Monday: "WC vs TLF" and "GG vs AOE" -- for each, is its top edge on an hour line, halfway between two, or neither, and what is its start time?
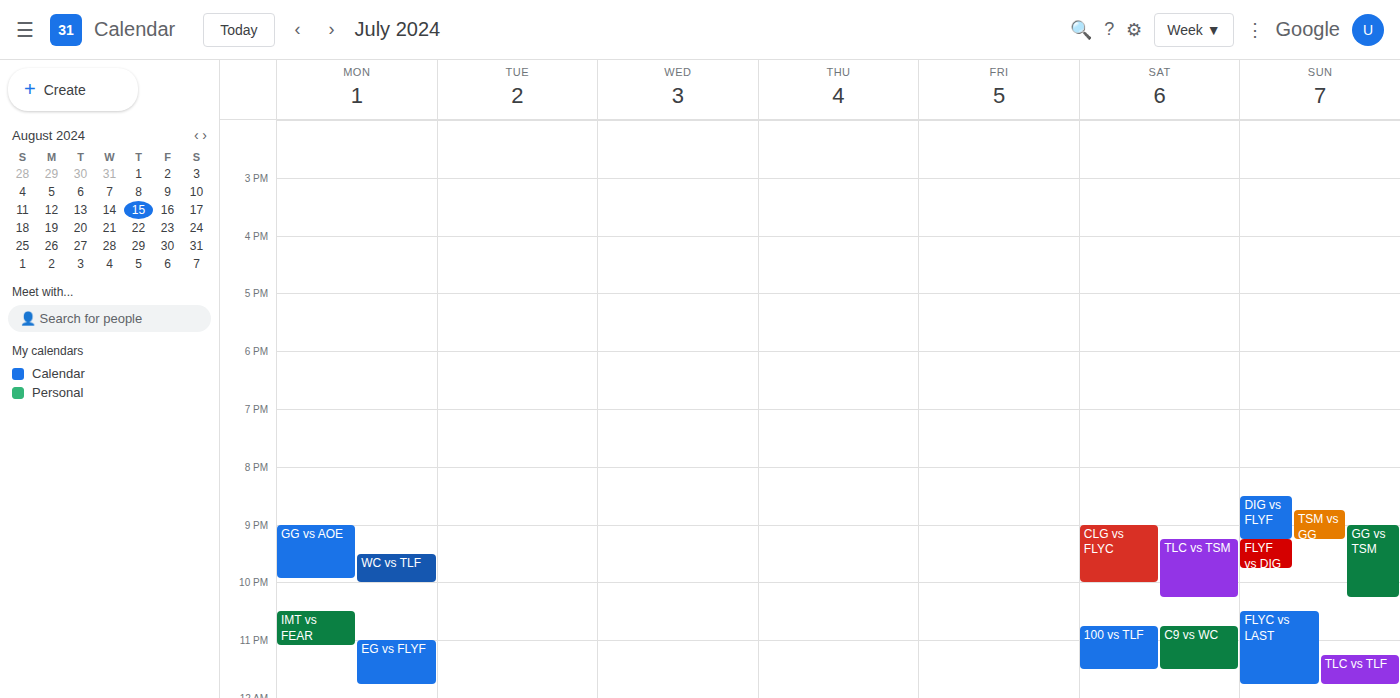
"WC vs TLF": 9:30 PM, halfway between the 9 PM and 10 PM lines. "GG vs AOE": 9:00 PM, exactly on the 9 PM line.